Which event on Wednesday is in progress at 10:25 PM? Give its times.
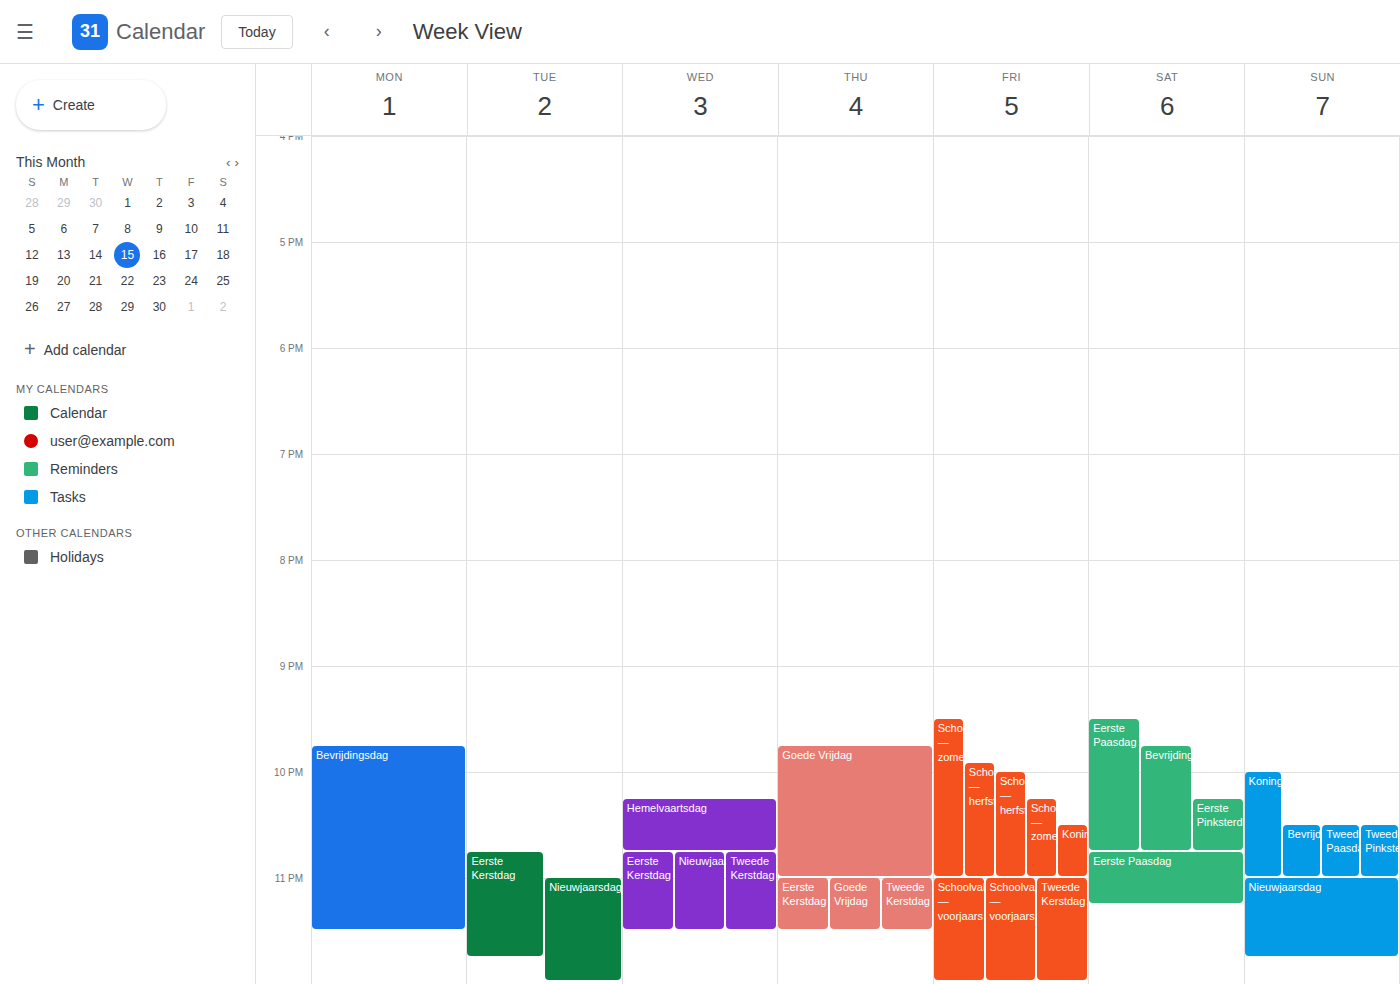
"Hemelvaartsdag", 10:15 PM to 10:45 PM